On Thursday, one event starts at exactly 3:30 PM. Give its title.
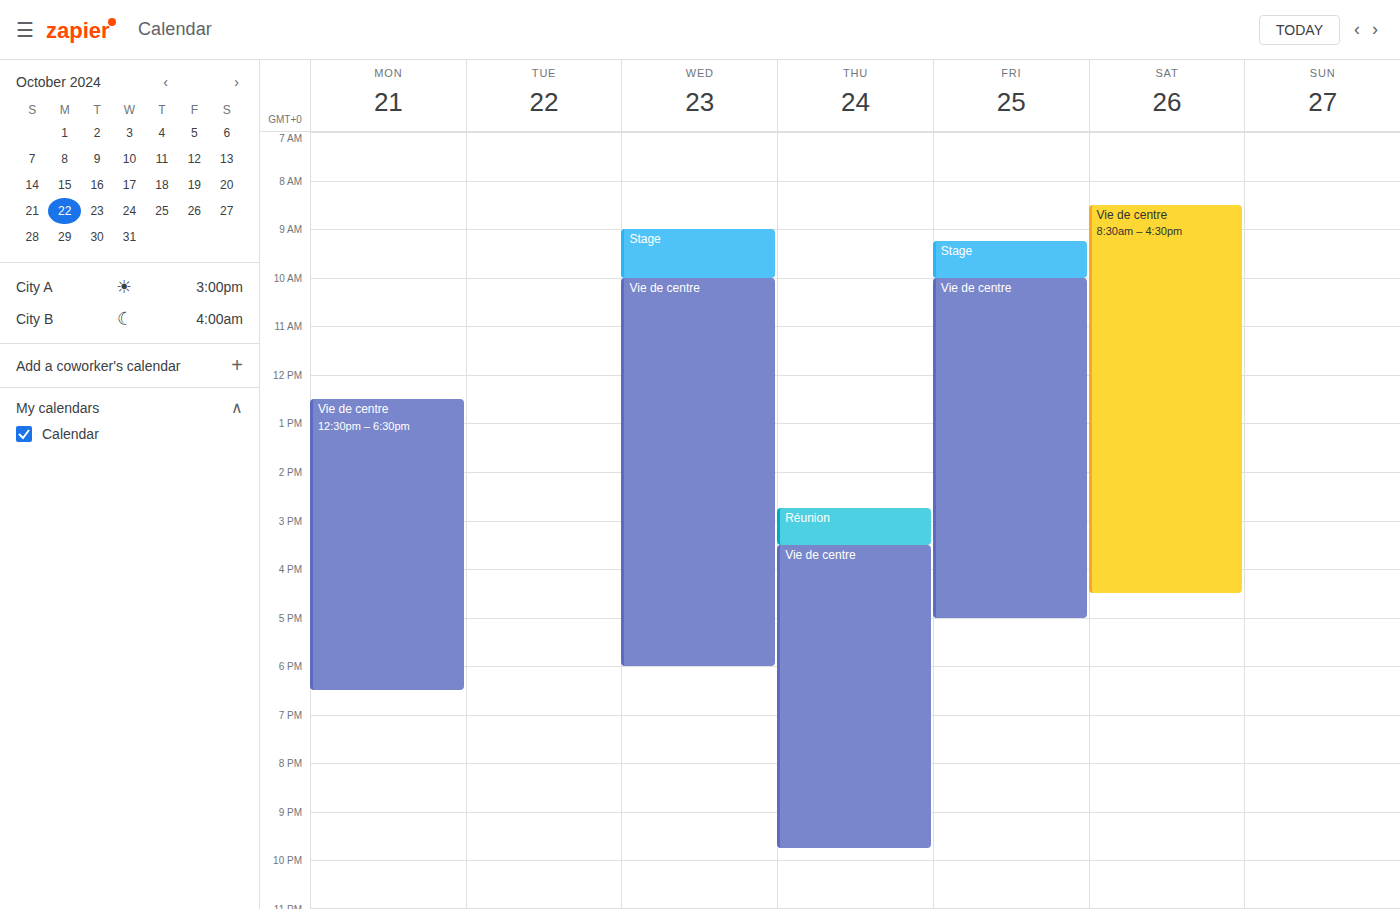
"Vie de centre"